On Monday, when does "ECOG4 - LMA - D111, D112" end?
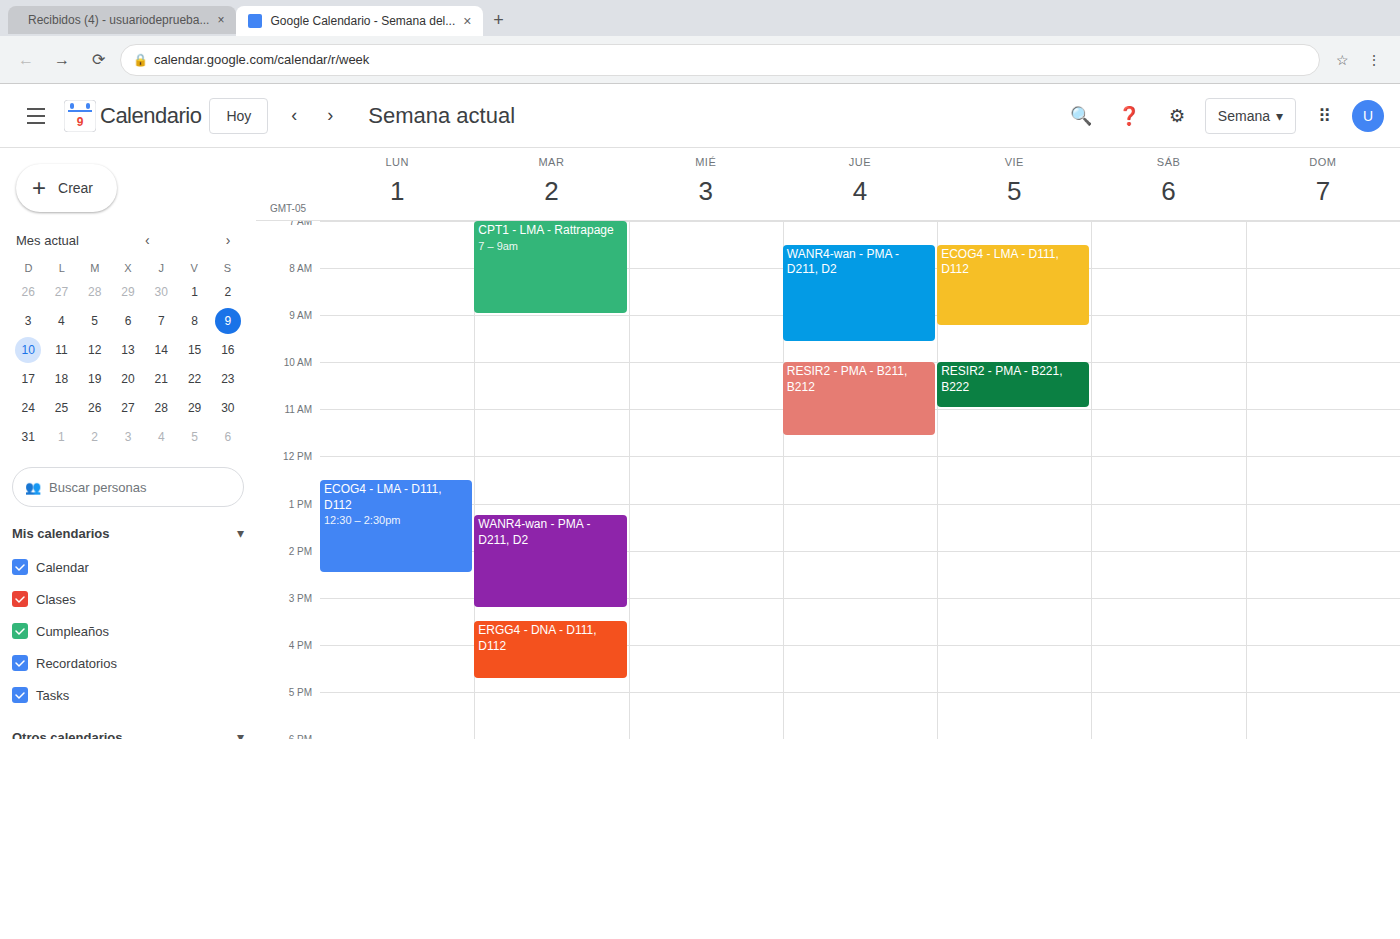
2:30 PM